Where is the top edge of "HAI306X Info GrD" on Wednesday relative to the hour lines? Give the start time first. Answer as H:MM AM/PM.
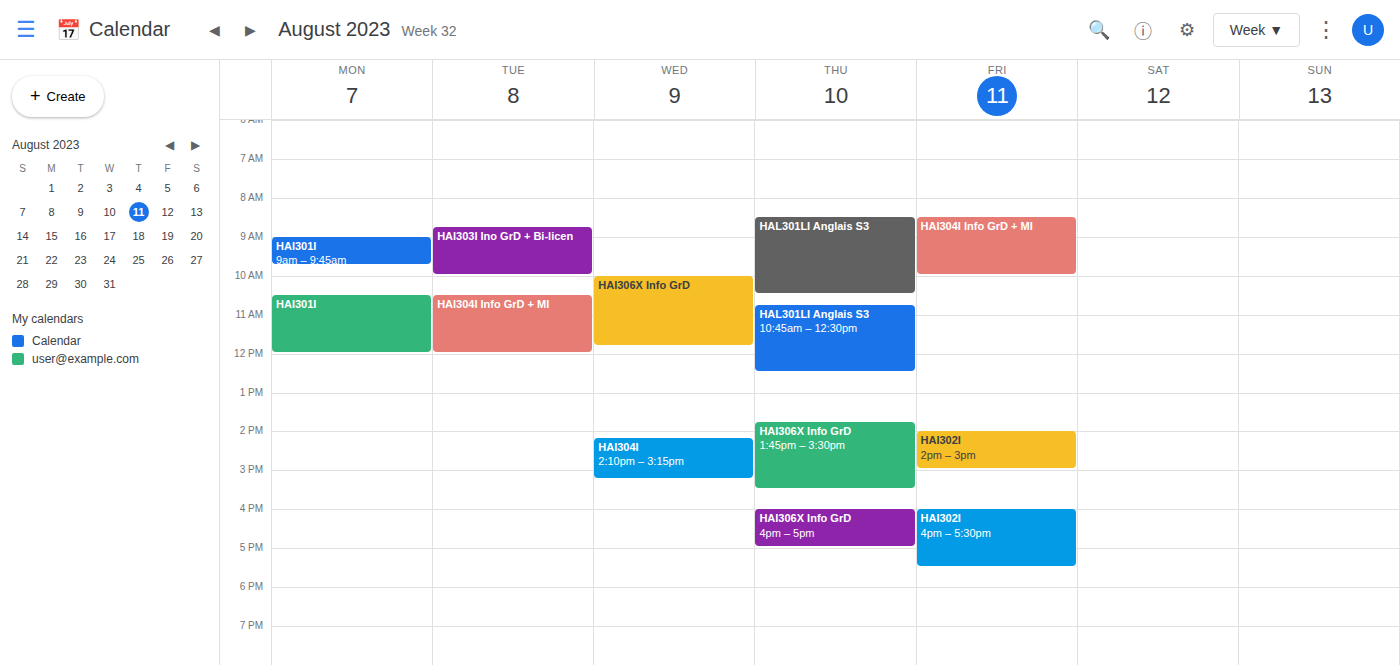
10:00 AM -- exactly on the 10 AM line.